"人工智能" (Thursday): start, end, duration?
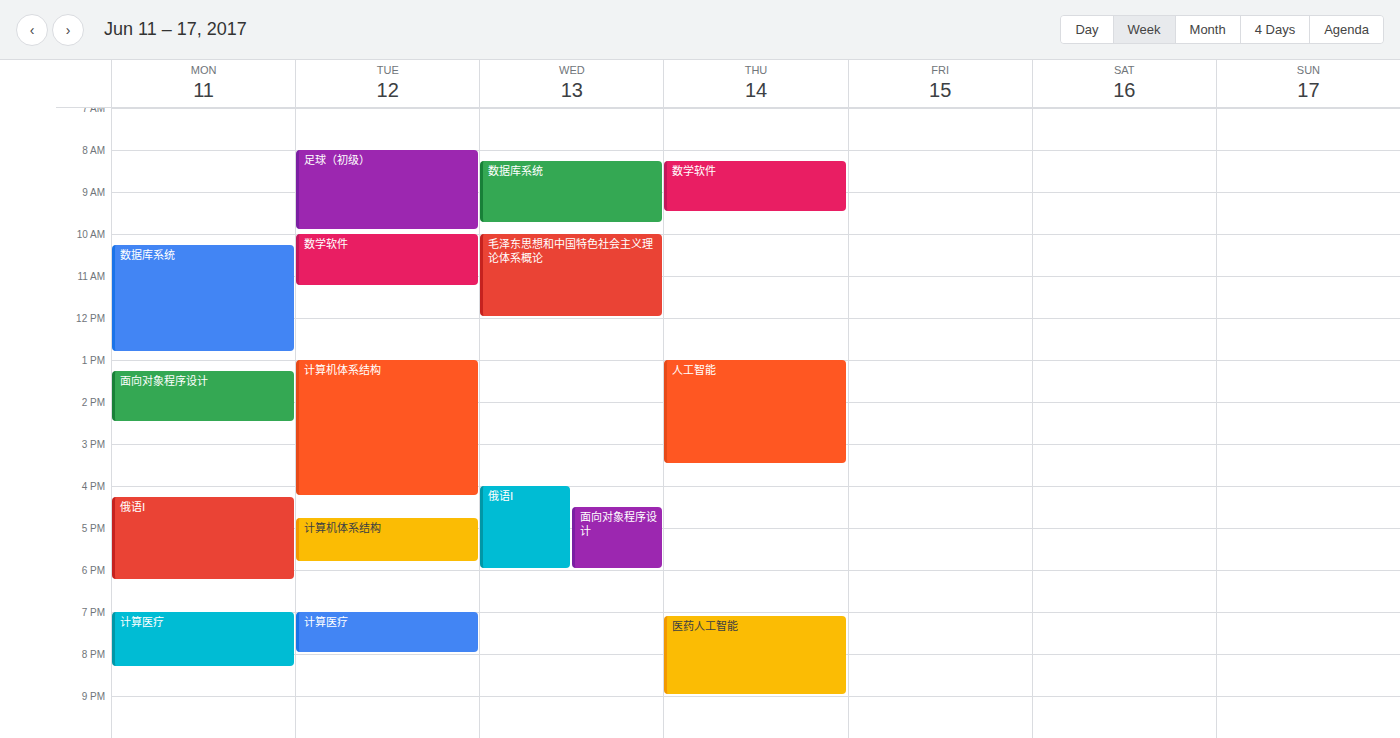
1:00 PM to 3:30 PM, 2 hours 30 minutes